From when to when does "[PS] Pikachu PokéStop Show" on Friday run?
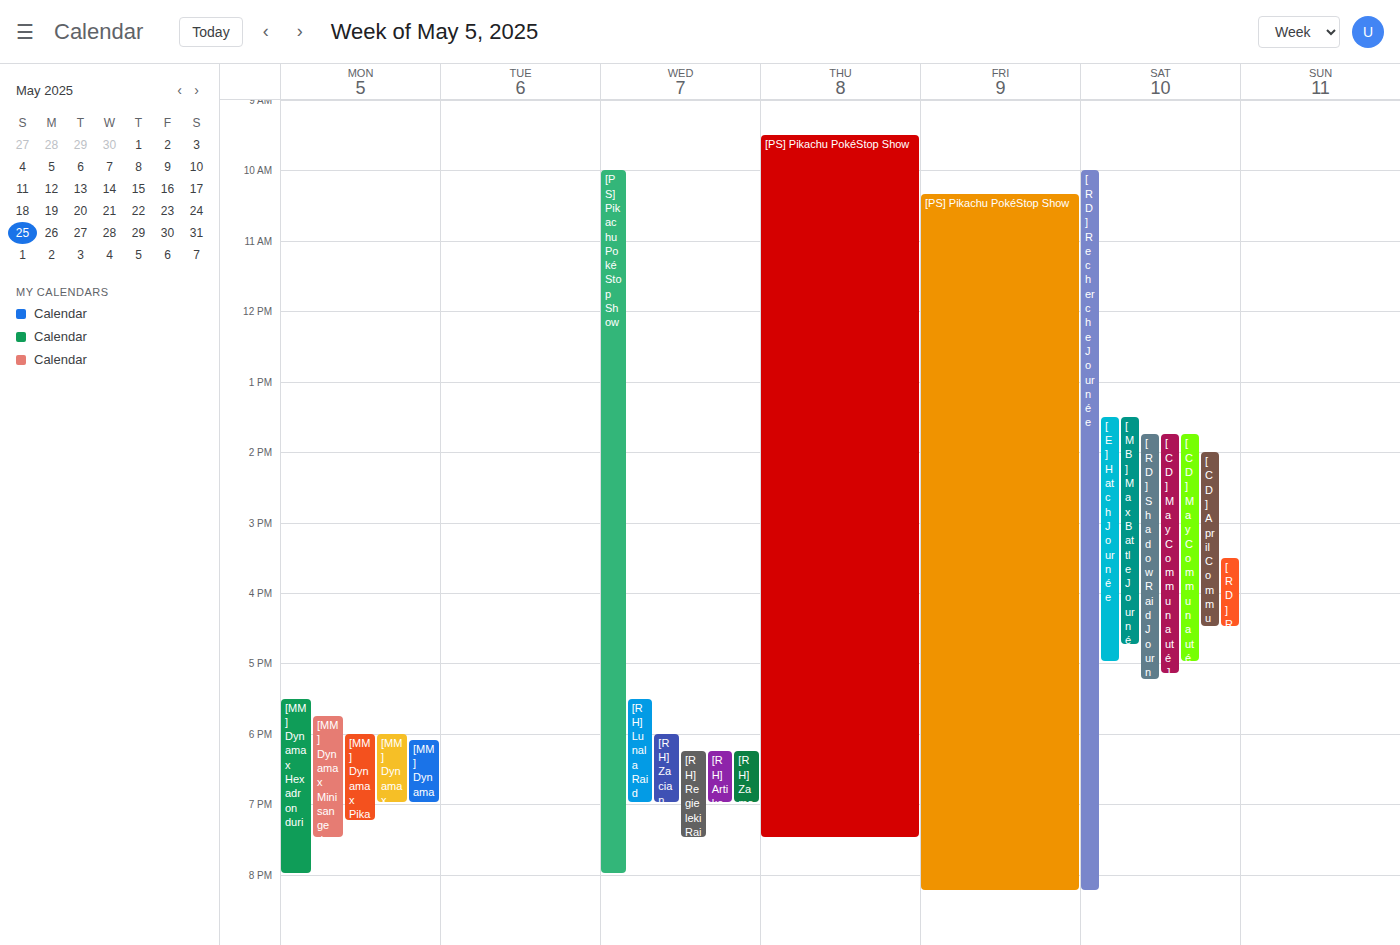
10:20 AM to 8:15 PM